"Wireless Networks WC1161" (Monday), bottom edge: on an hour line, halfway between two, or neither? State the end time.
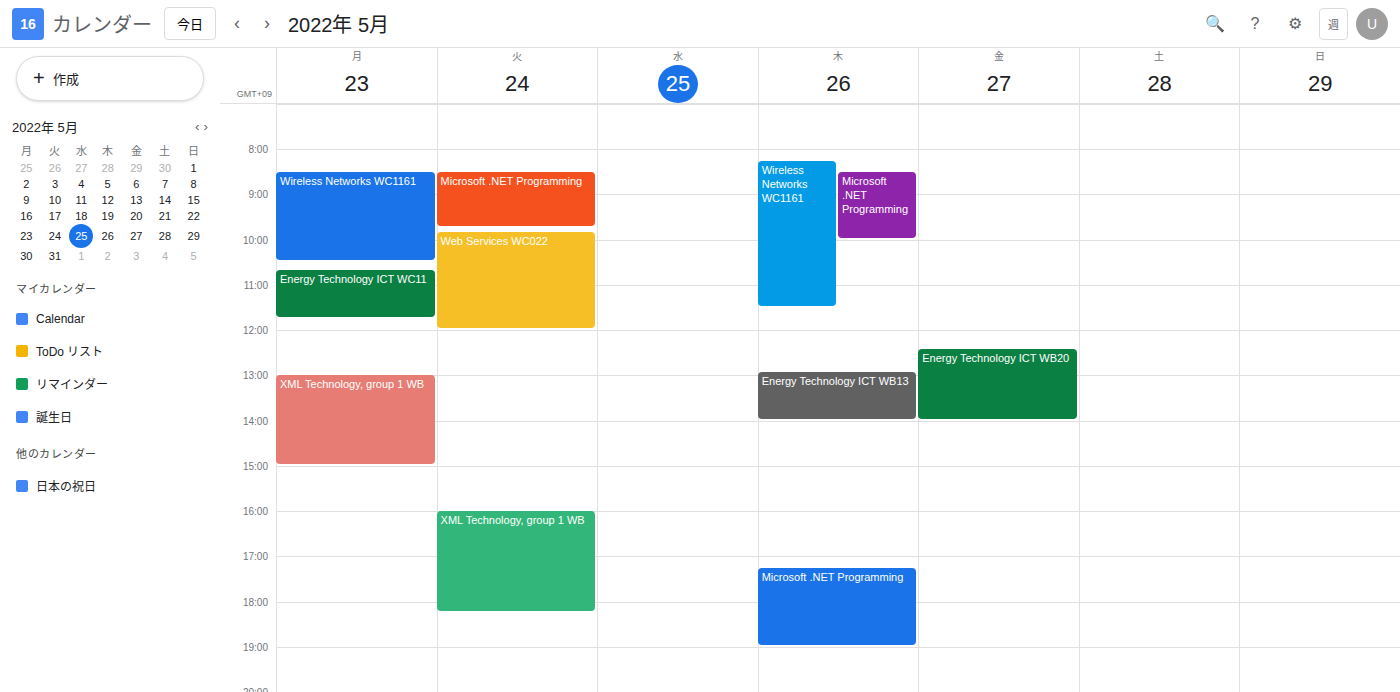
10:30 AM -- halfway between the 10 AM and 11 AM lines.